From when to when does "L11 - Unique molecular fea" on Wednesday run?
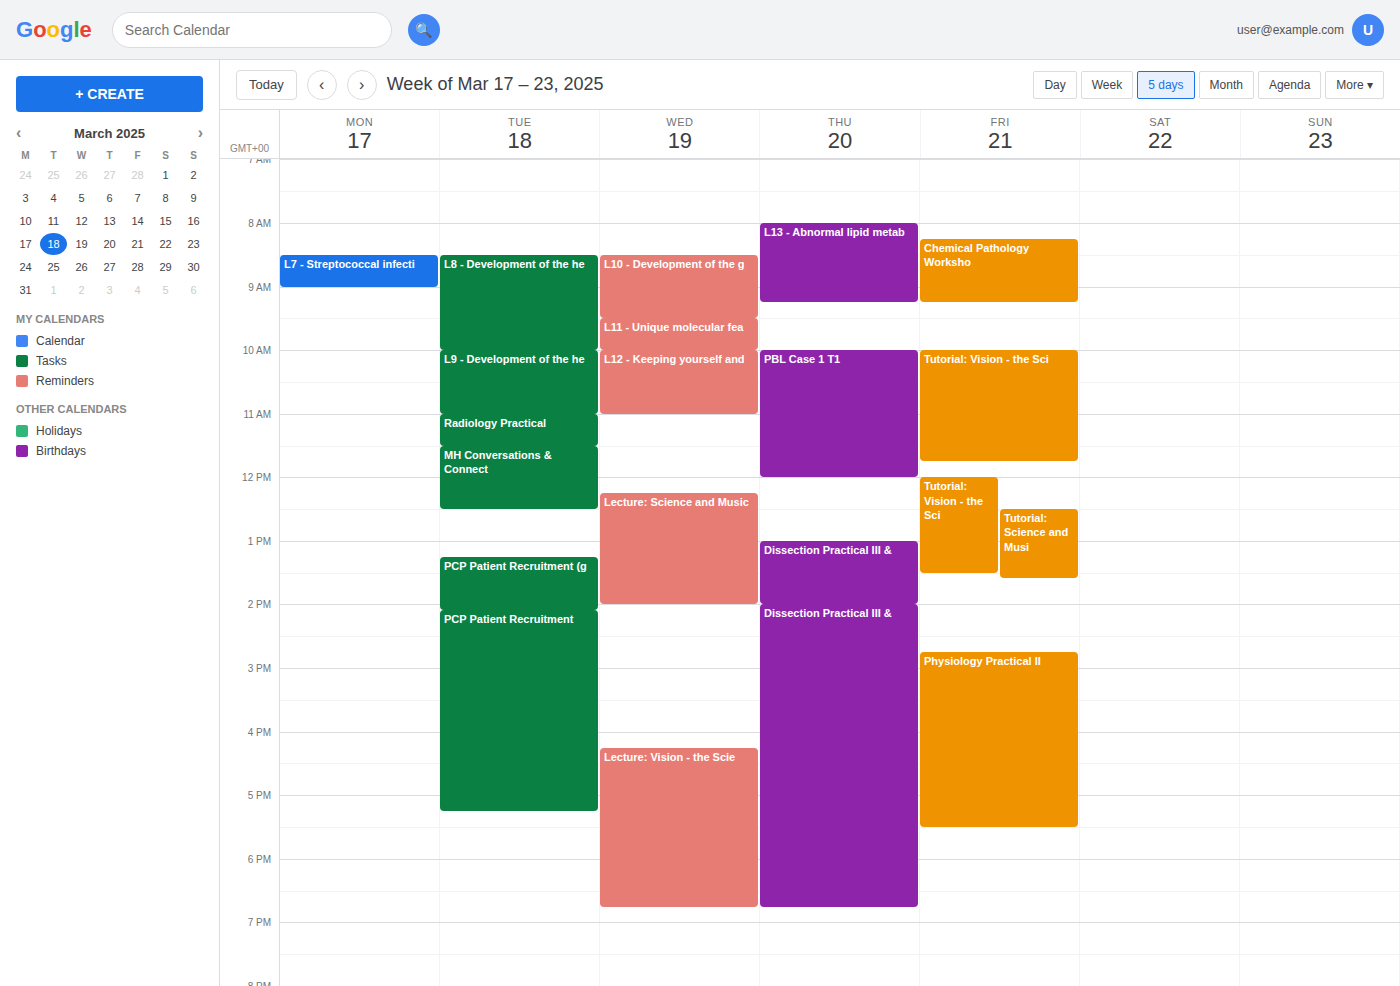
9:30 AM to 10:00 AM